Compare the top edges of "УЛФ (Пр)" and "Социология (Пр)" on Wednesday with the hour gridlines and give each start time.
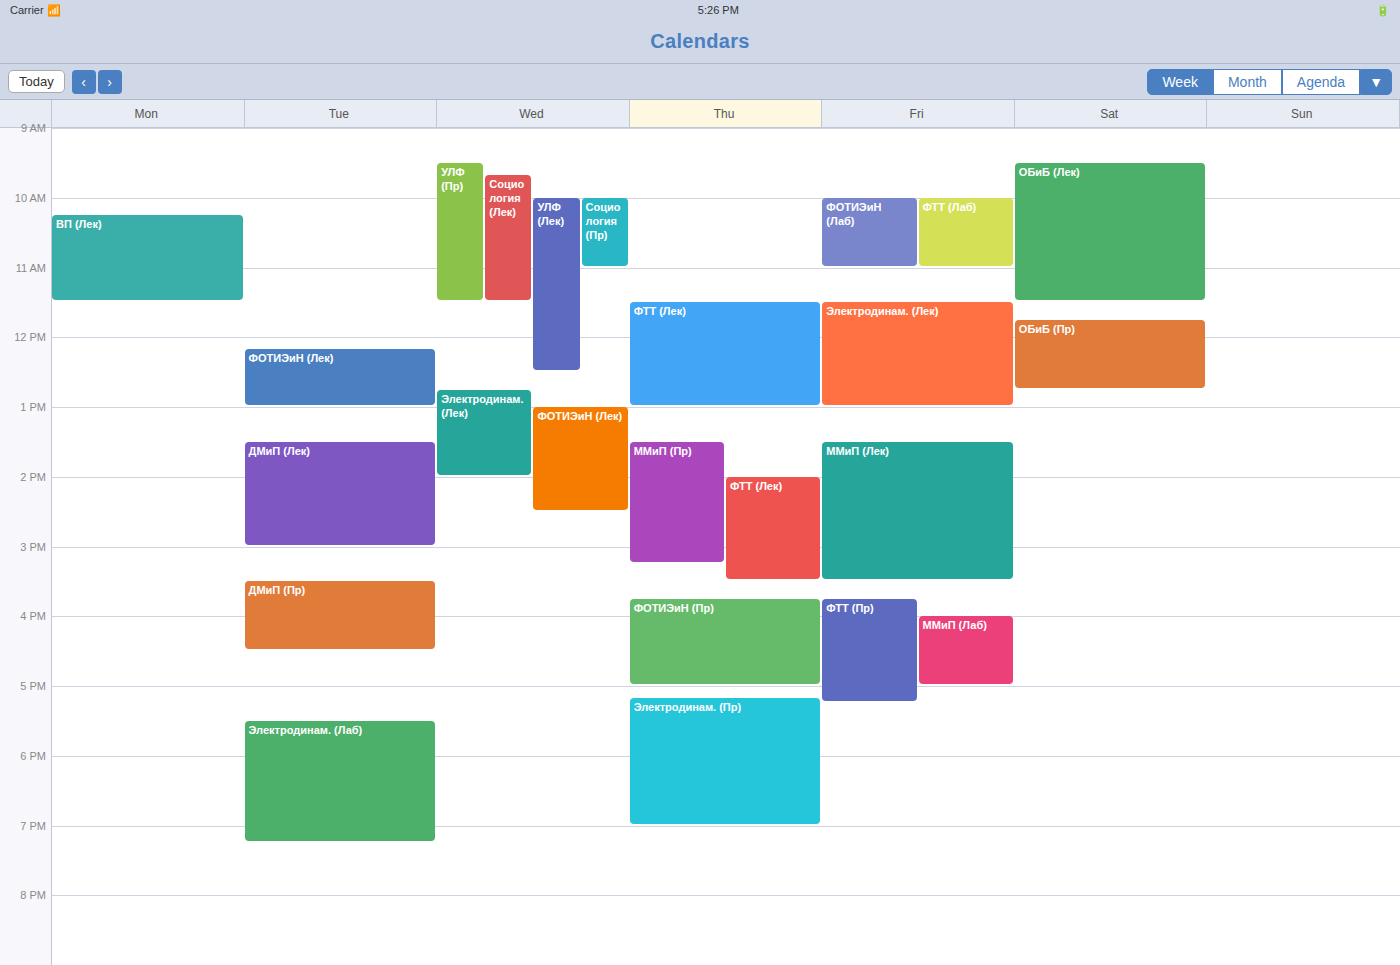
"УЛФ (Пр)": 9:30 AM, halfway between the 9 AM and 10 AM lines. "Социология (Пр)": 10:00 AM, exactly on the 10 AM line.